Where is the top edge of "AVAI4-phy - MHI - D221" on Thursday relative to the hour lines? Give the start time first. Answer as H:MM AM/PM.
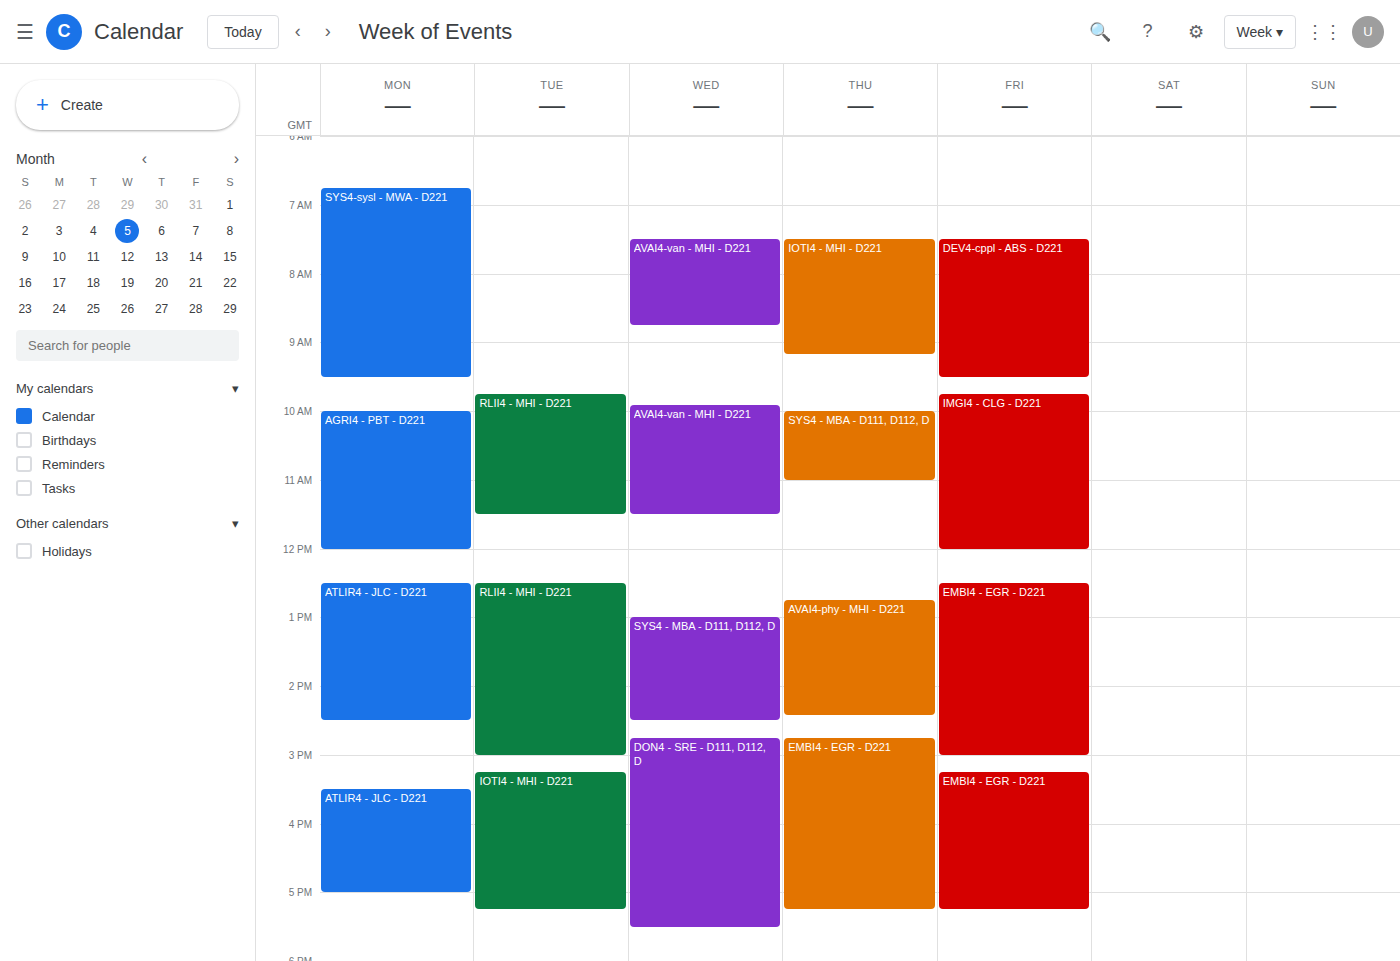
12:45 PM -- neither: three quarters of the way from the 12 PM line to the 1 PM line.